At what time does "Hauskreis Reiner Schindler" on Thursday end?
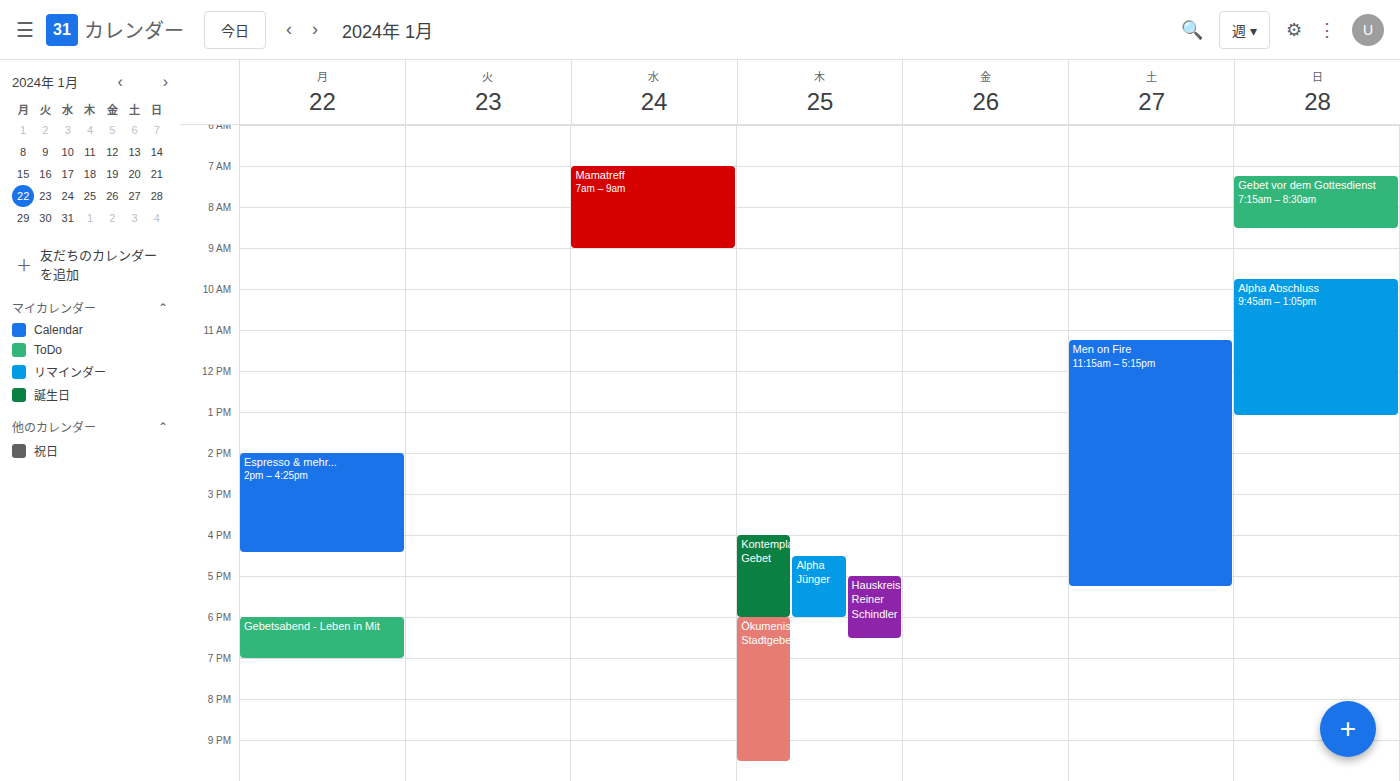
18:30